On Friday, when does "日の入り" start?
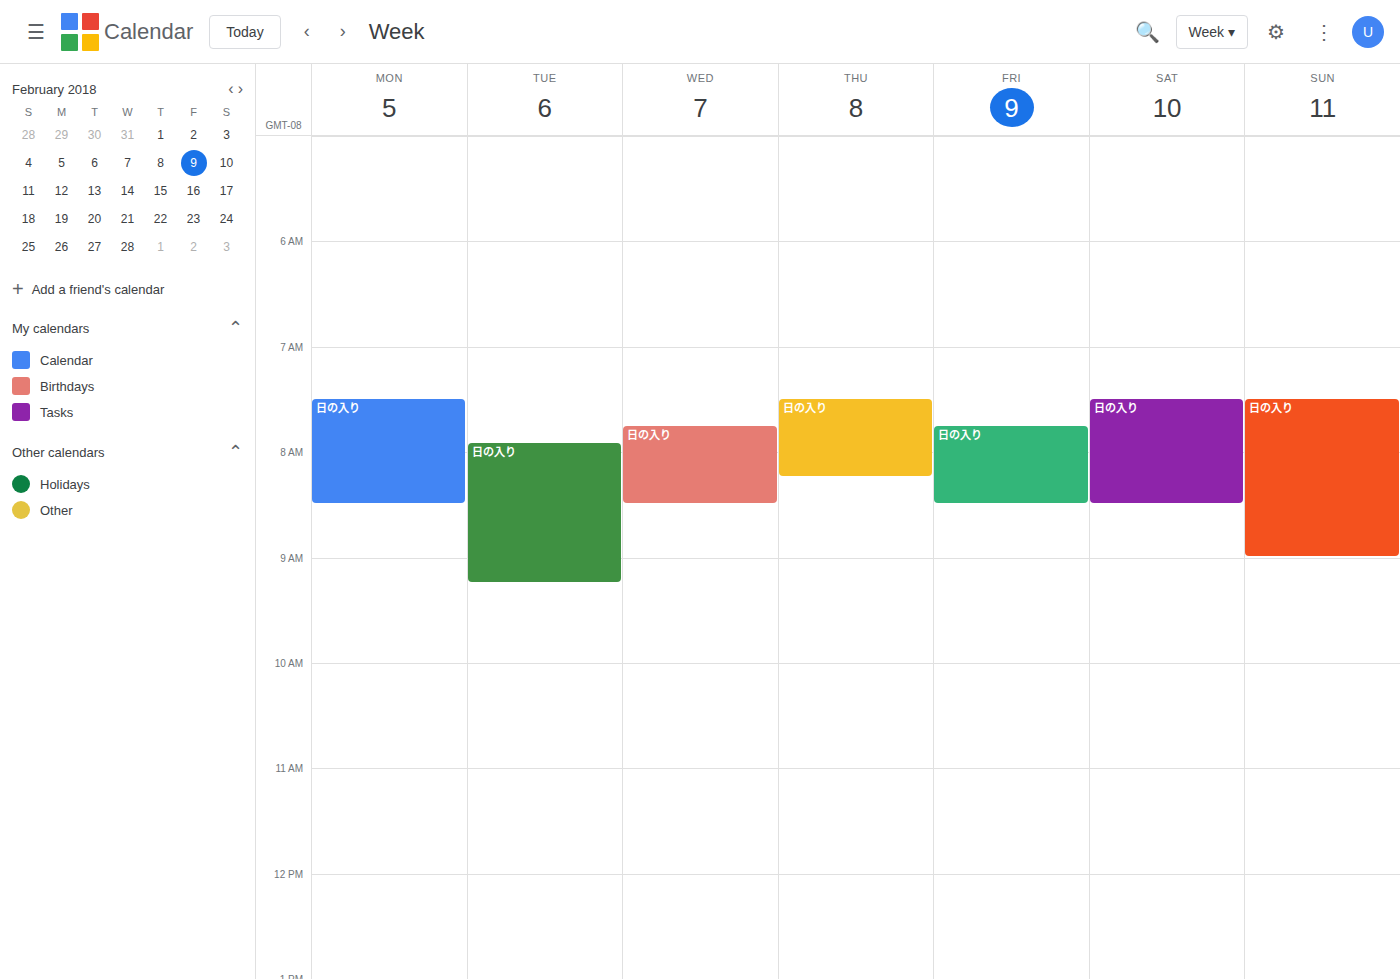
7:45 AM